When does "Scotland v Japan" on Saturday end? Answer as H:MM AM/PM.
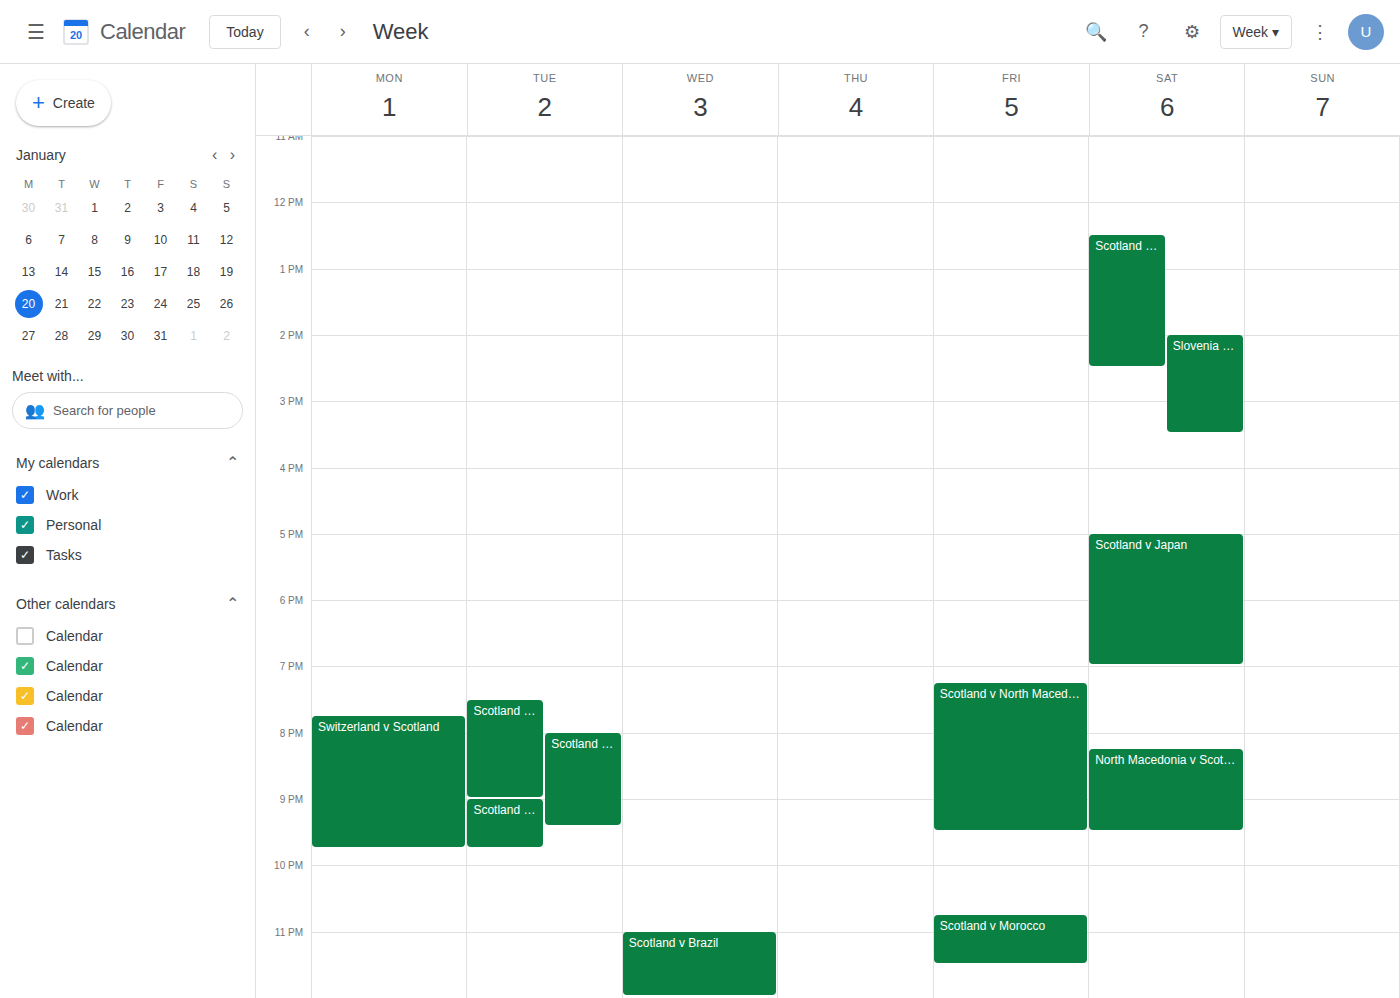
7:00 PM